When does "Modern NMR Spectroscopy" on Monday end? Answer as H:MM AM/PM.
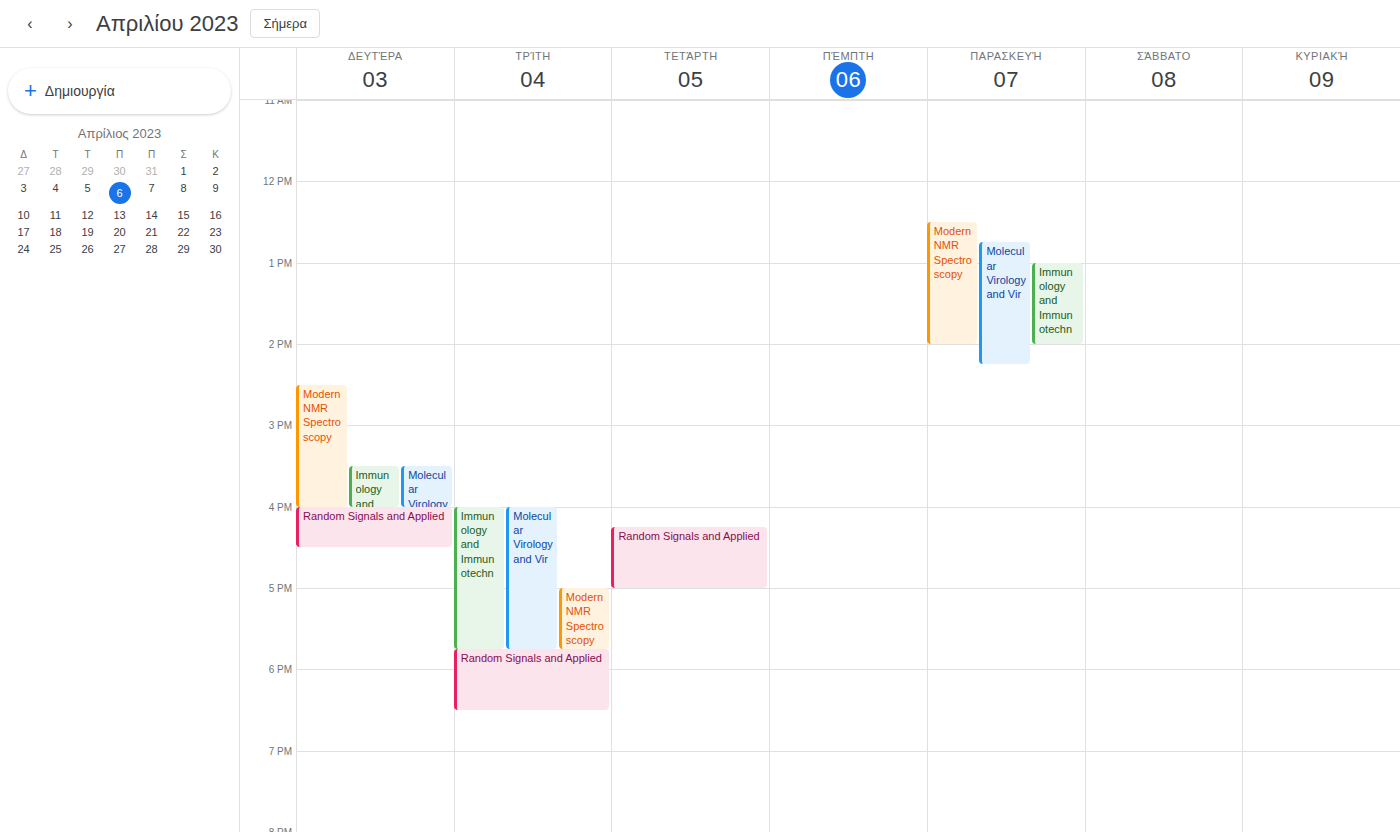
4:00 PM